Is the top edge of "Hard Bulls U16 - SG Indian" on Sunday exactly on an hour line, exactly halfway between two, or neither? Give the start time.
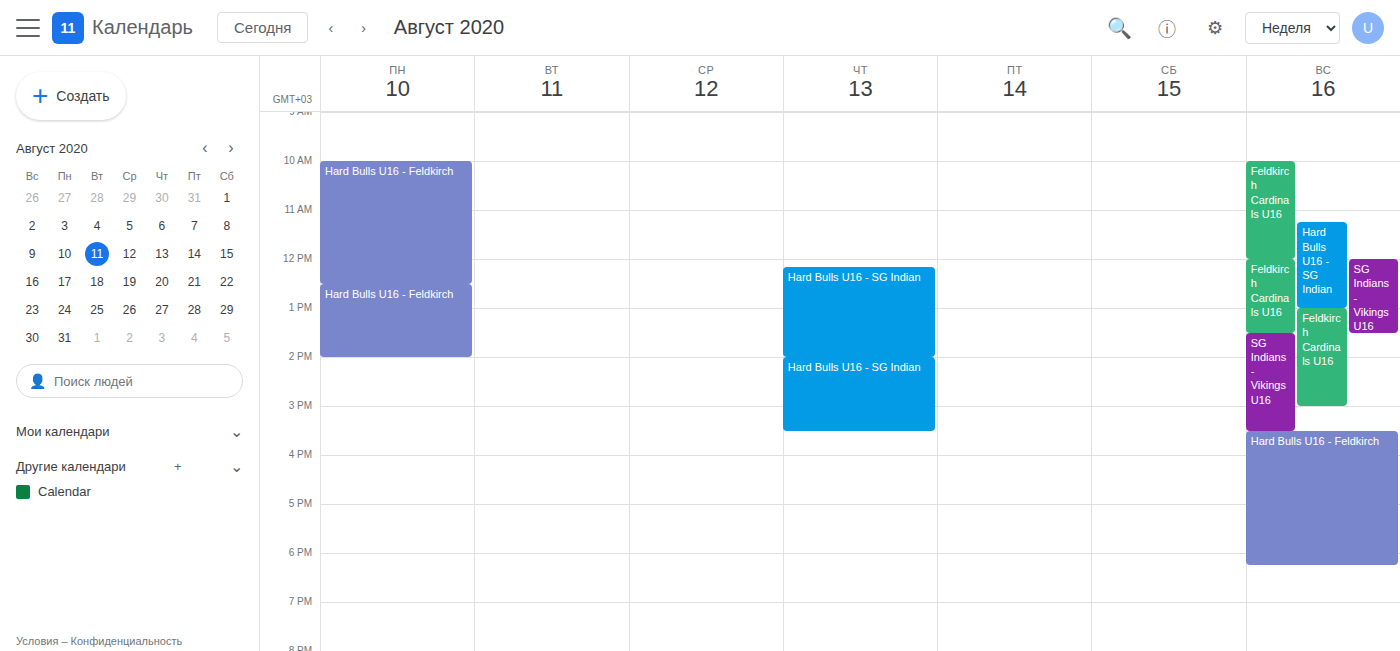
11:15 AM -- neither: a quarter of the way from the 11 AM line to the 12 PM line.